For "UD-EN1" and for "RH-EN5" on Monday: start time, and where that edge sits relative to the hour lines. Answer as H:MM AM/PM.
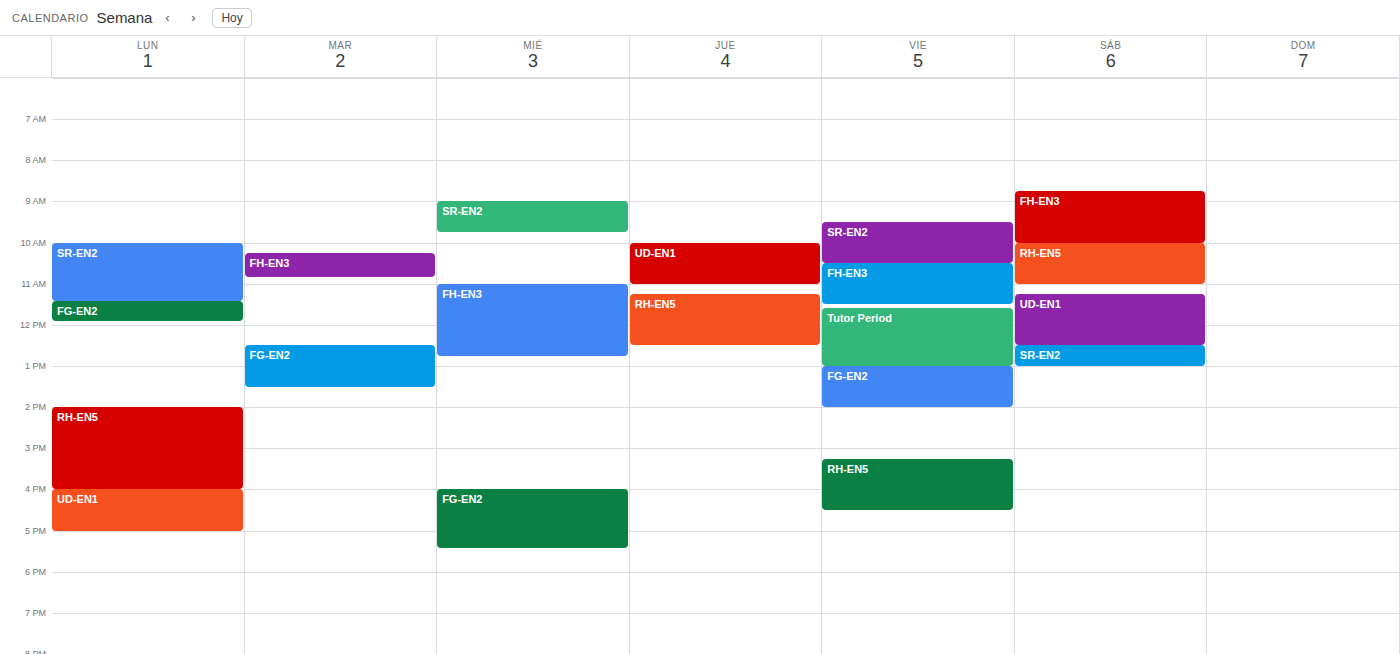
"UD-EN1": 4:00 PM, exactly on the 4 PM line. "RH-EN5": 2:00 PM, exactly on the 2 PM line.